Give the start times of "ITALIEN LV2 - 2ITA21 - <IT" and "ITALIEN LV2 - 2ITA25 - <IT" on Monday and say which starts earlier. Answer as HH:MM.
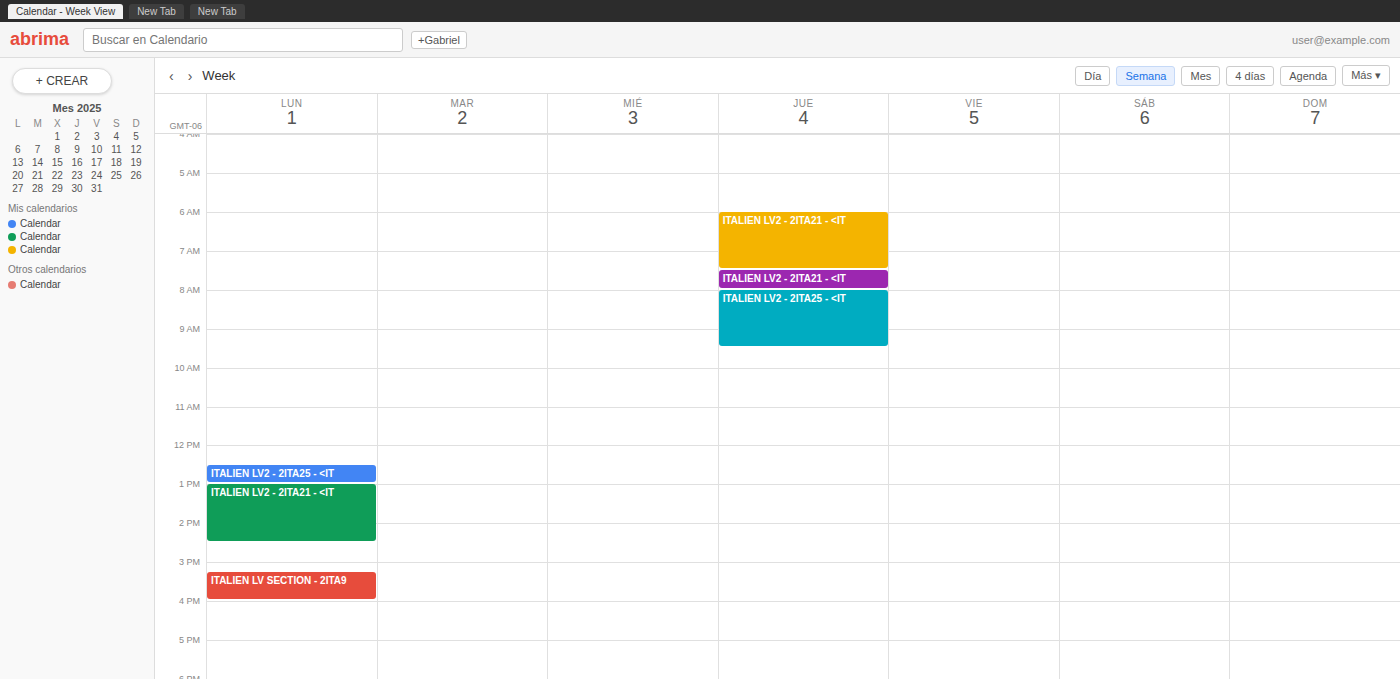
"ITALIEN LV2 - 2ITA25 - <IT" 12:30; "ITALIEN LV2 - 2ITA21 - <IT" 13:00.